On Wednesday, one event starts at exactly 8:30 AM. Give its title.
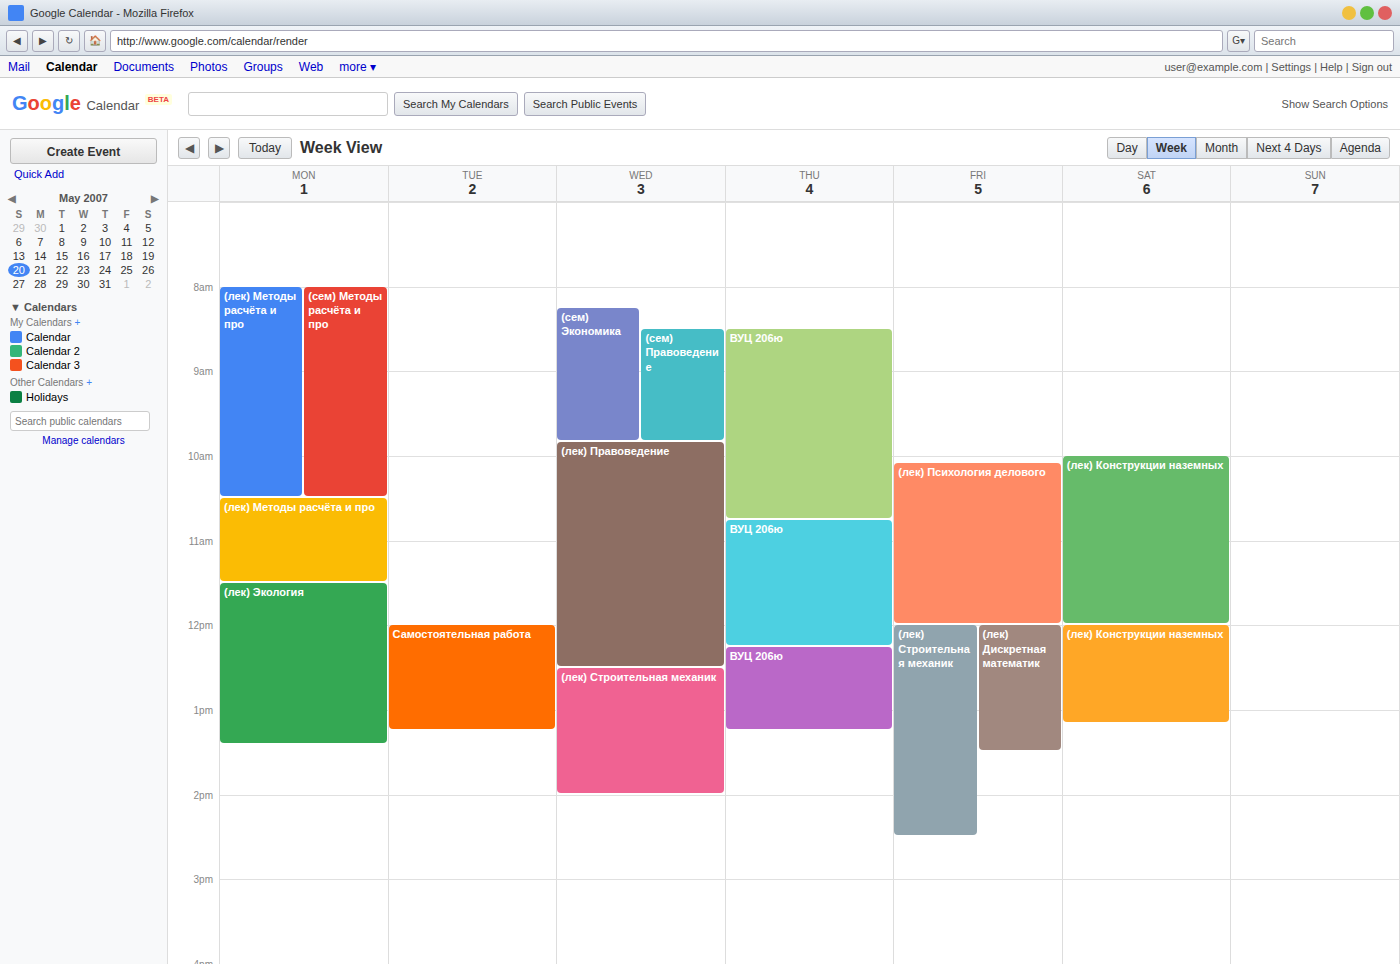
"(сем) Правоведение"